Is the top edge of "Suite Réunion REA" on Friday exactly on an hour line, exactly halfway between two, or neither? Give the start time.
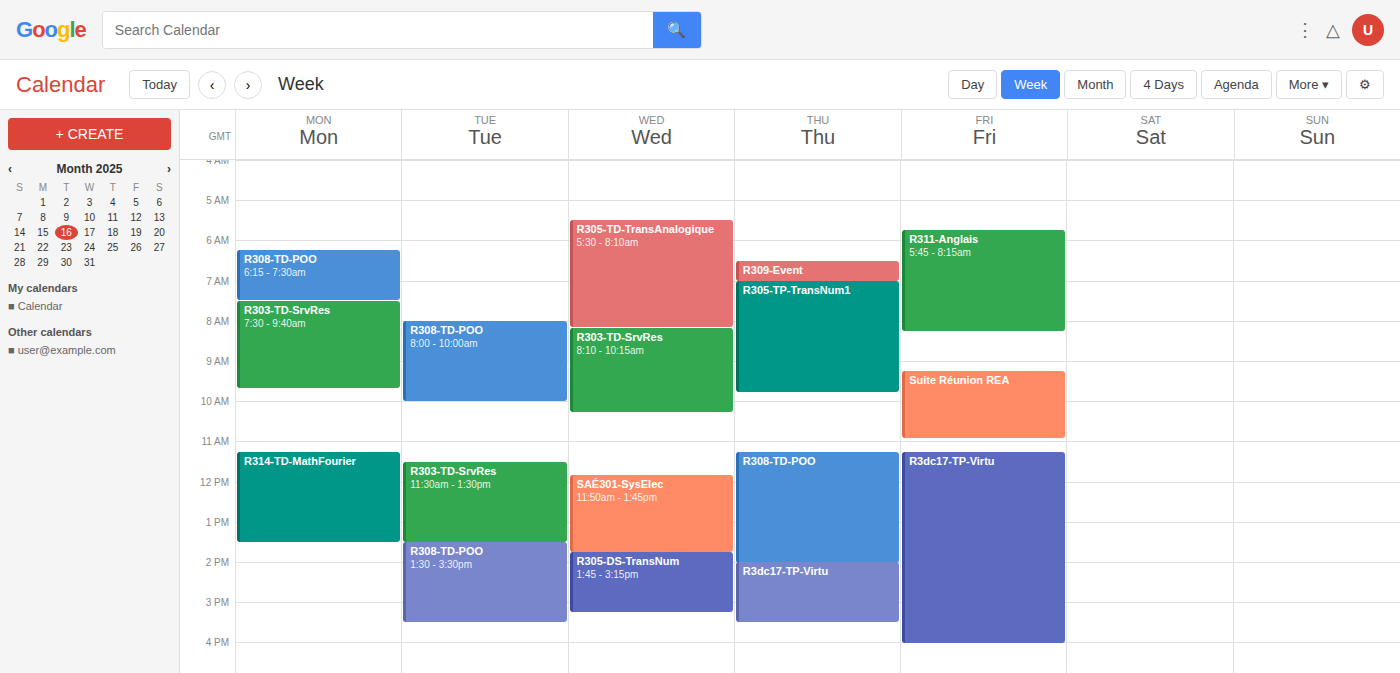
9:15 AM -- neither: a quarter of the way from the 9 AM line to the 10 AM line.